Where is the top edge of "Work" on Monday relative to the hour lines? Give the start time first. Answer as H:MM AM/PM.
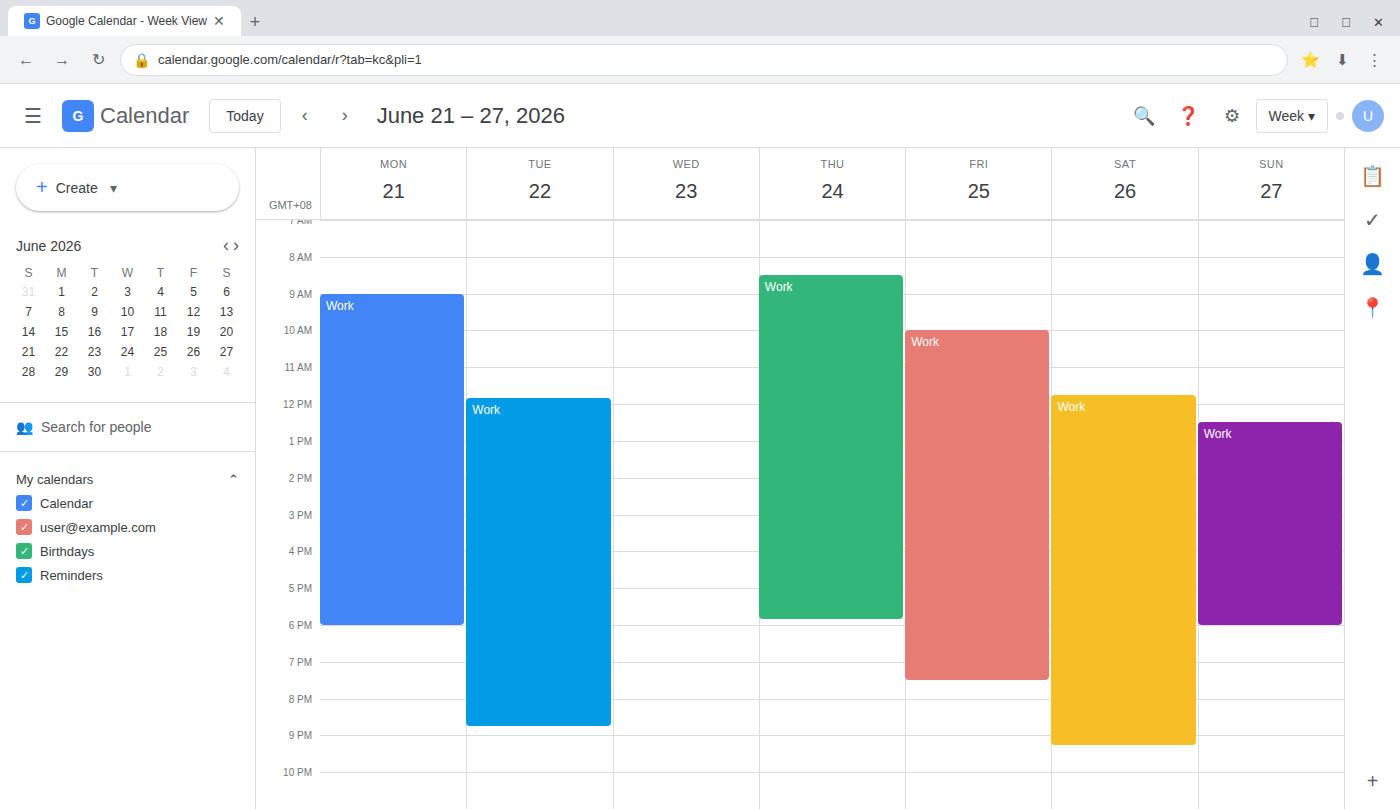
9:00 AM -- exactly on the 9 AM line.